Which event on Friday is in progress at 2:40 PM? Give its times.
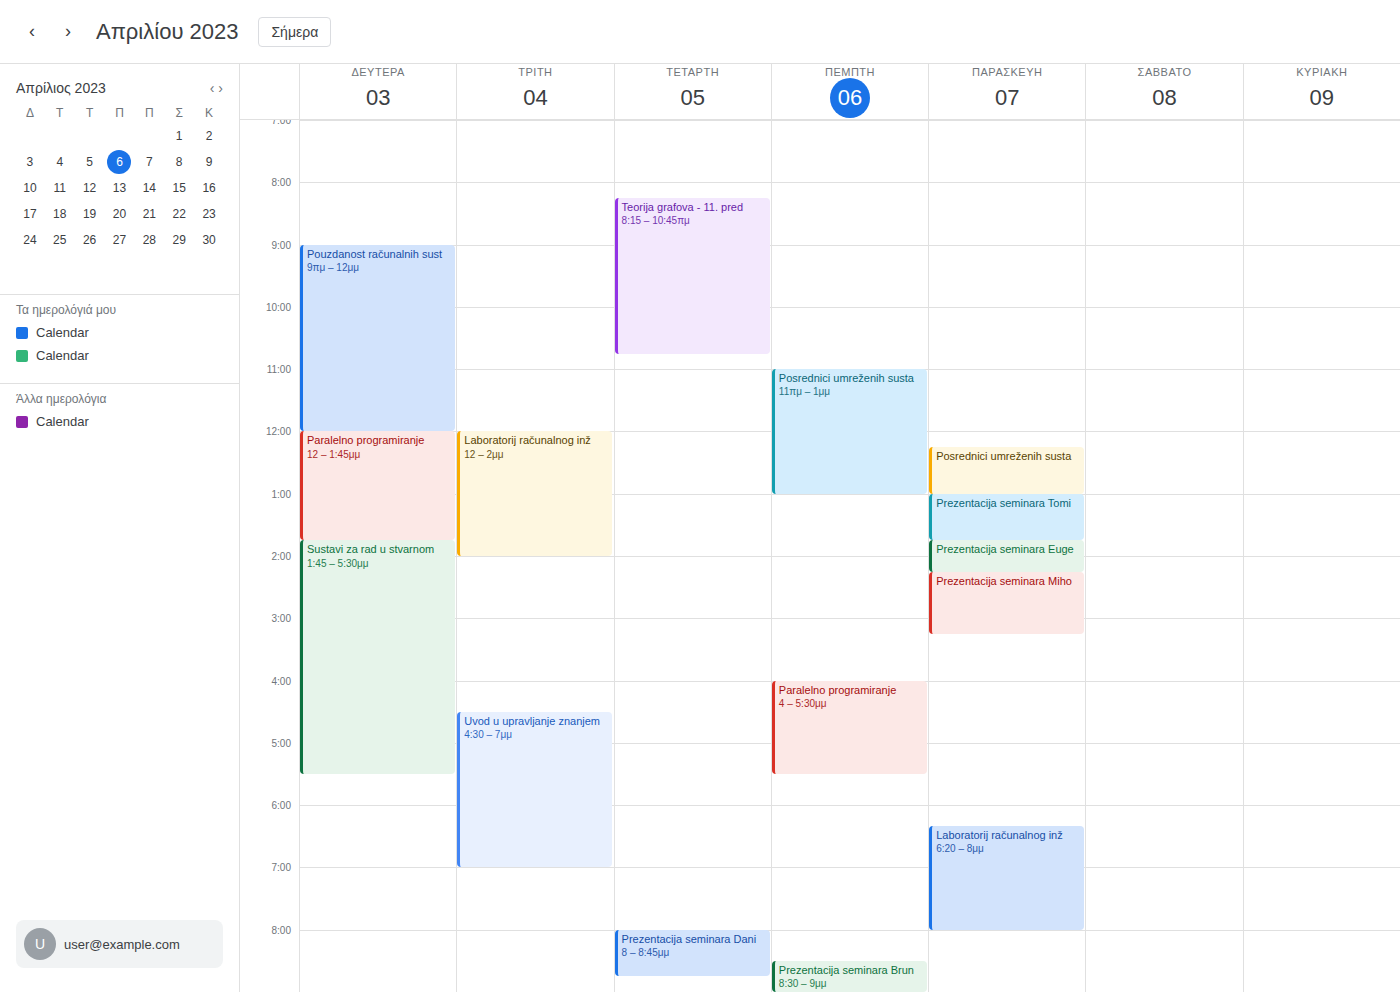
"Prezentacija seminara Miho", 2:15 PM to 3:15 PM